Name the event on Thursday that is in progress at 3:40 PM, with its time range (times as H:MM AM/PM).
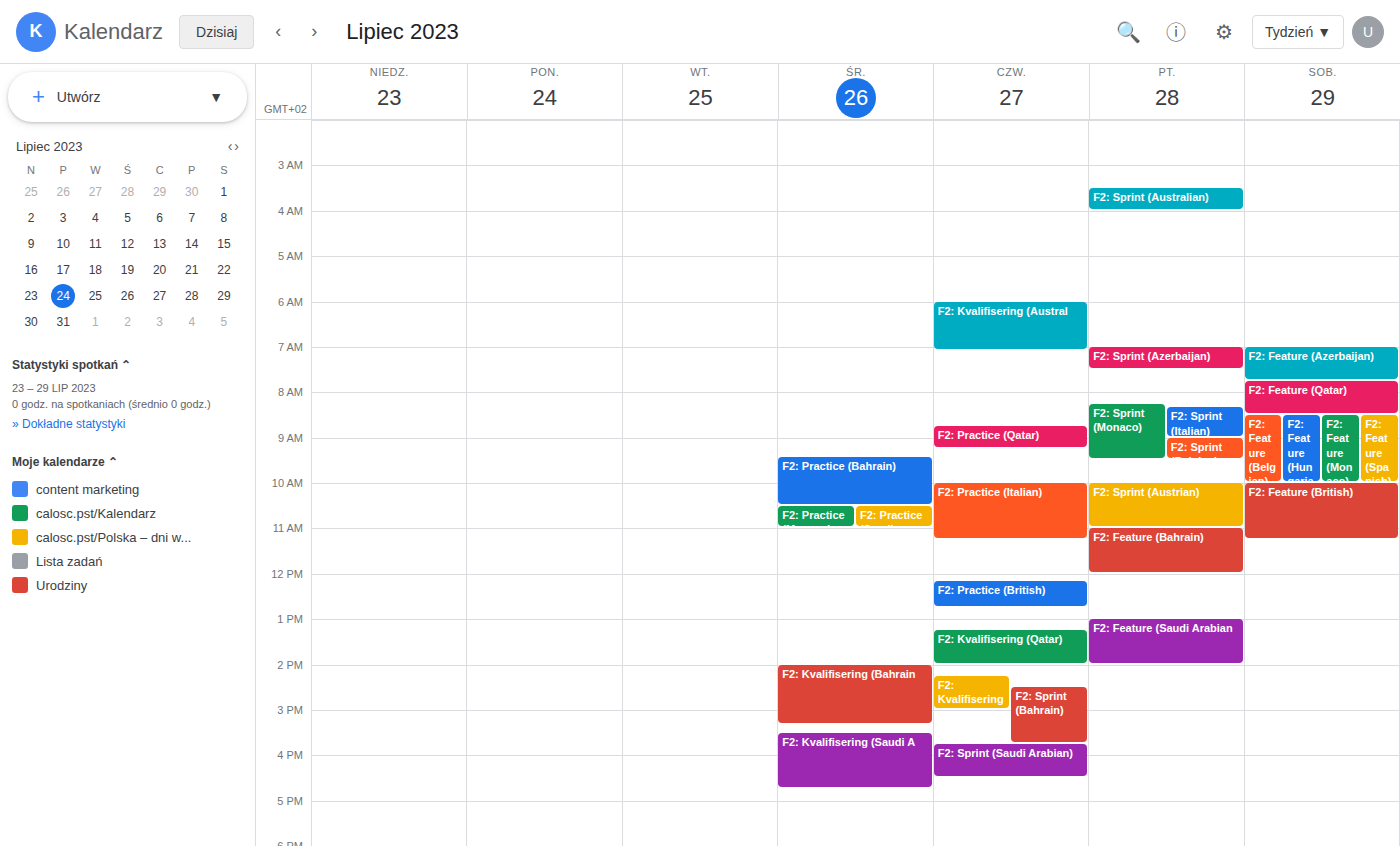
"F2: Sprint (Bahrain)", 2:30 PM to 3:45 PM